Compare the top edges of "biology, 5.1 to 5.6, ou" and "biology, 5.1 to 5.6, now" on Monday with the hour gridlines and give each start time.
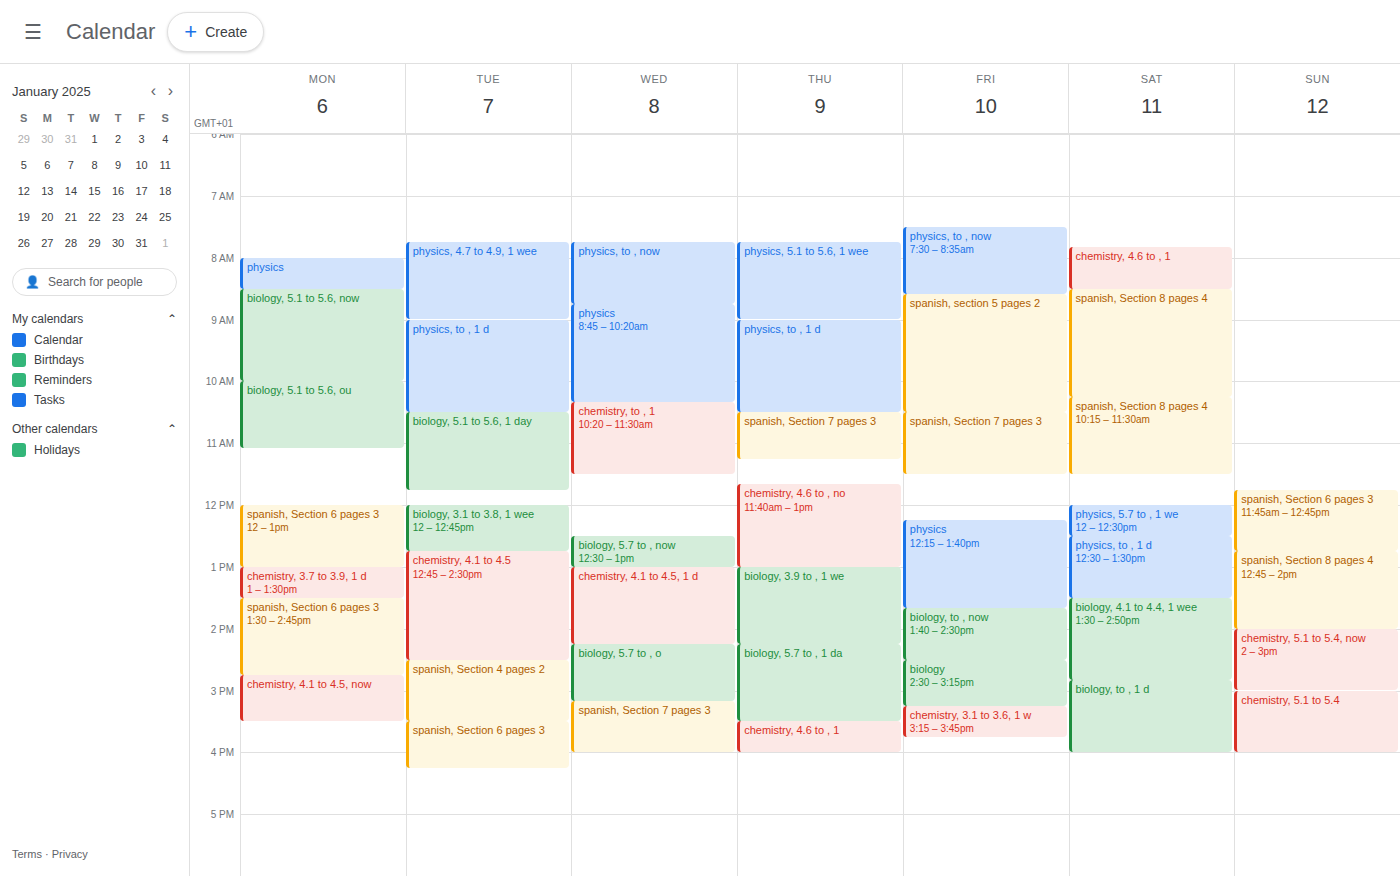
"biology, 5.1 to 5.6, ou": 10:00, exactly on the 10:00 line. "biology, 5.1 to 5.6, now": 08:30, halfway between the 08:00 and 09:00 lines.